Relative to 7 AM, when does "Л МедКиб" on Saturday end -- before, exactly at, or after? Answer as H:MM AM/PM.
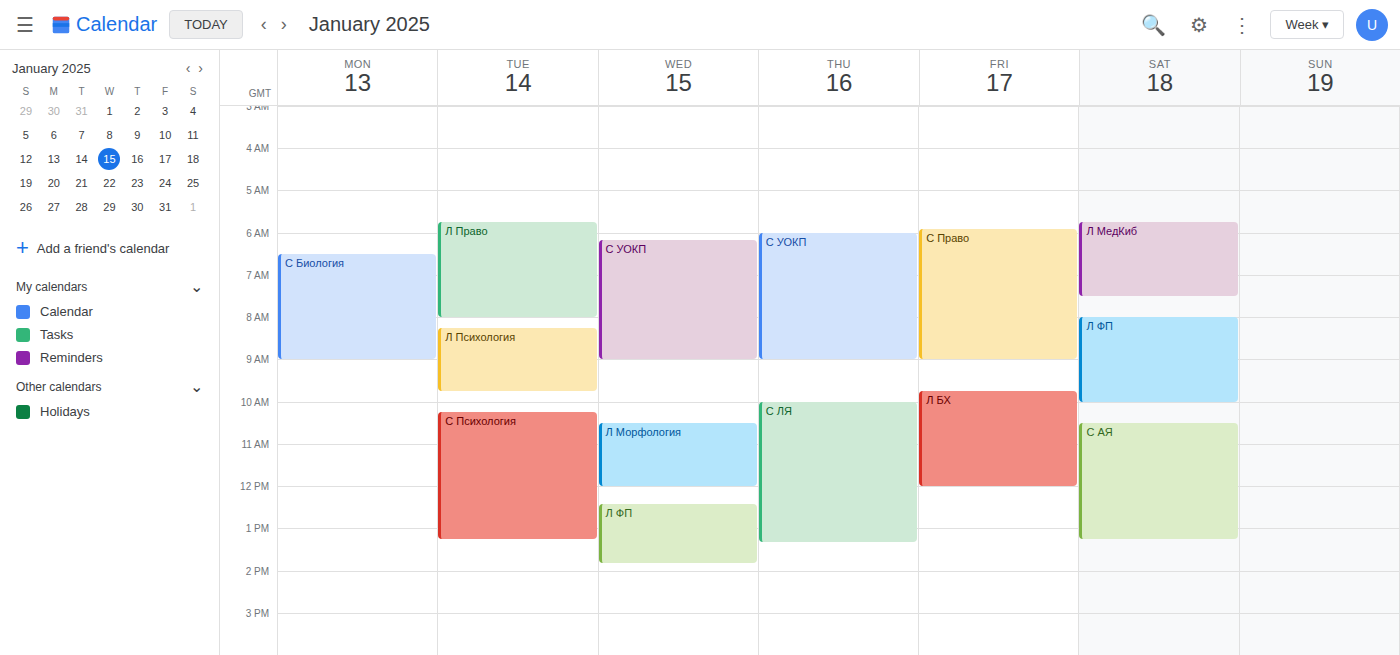
7:30 AM -- after 7 AM, 30 minutes below the 7 AM line.